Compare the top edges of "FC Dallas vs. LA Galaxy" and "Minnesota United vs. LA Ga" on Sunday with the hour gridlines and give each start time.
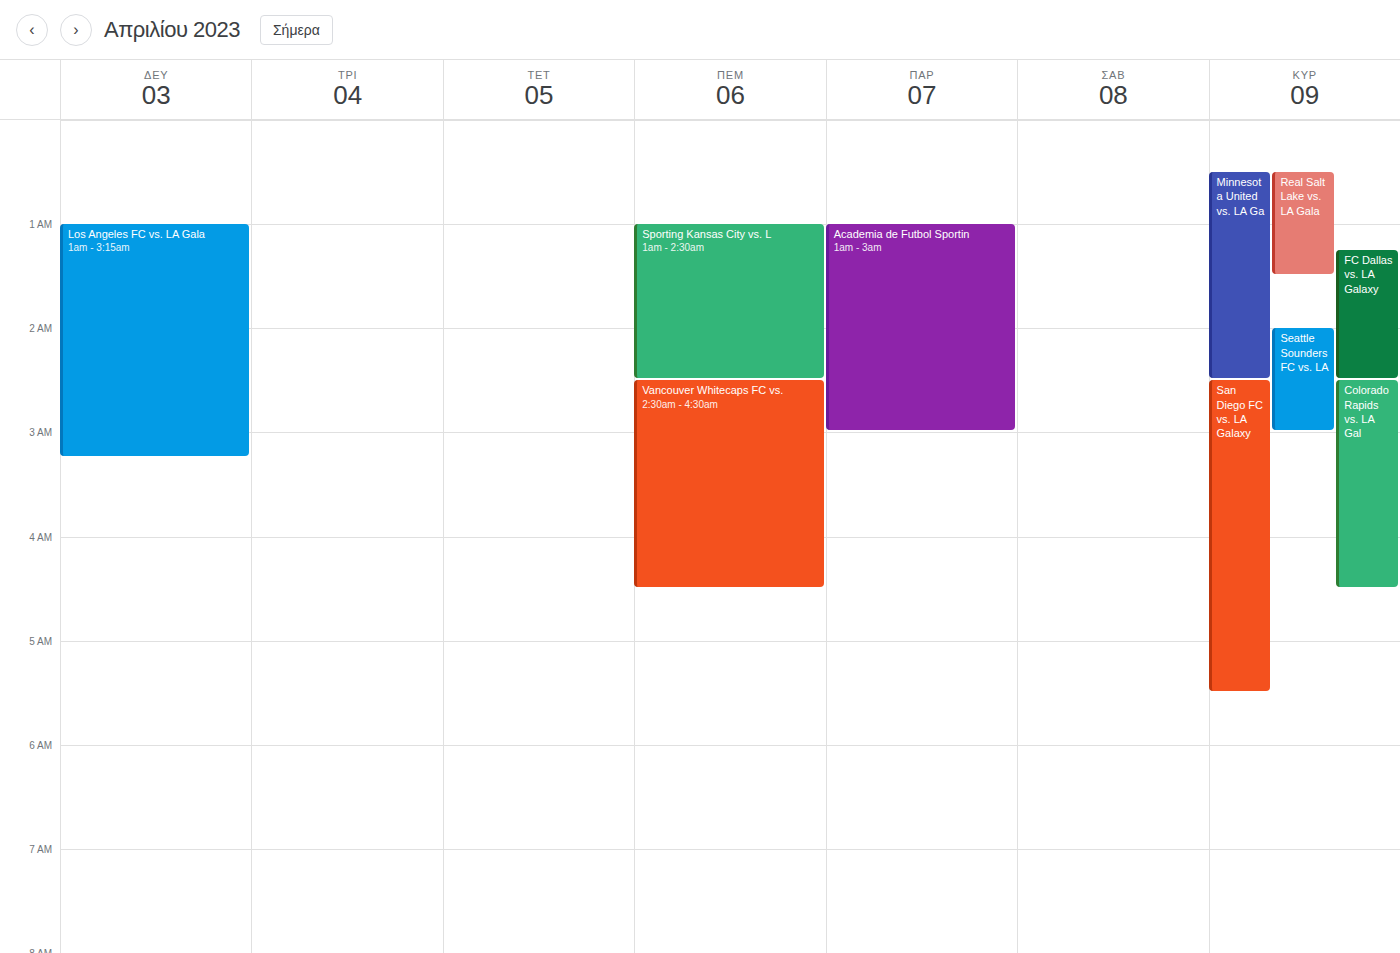
"FC Dallas vs. LA Galaxy": 1:15 AM, neither: a quarter of the way from the 1 AM line to the 2 AM line. "Minnesota United vs. LA Ga": 12:30 AM, halfway between the 12 AM and 1 AM lines.